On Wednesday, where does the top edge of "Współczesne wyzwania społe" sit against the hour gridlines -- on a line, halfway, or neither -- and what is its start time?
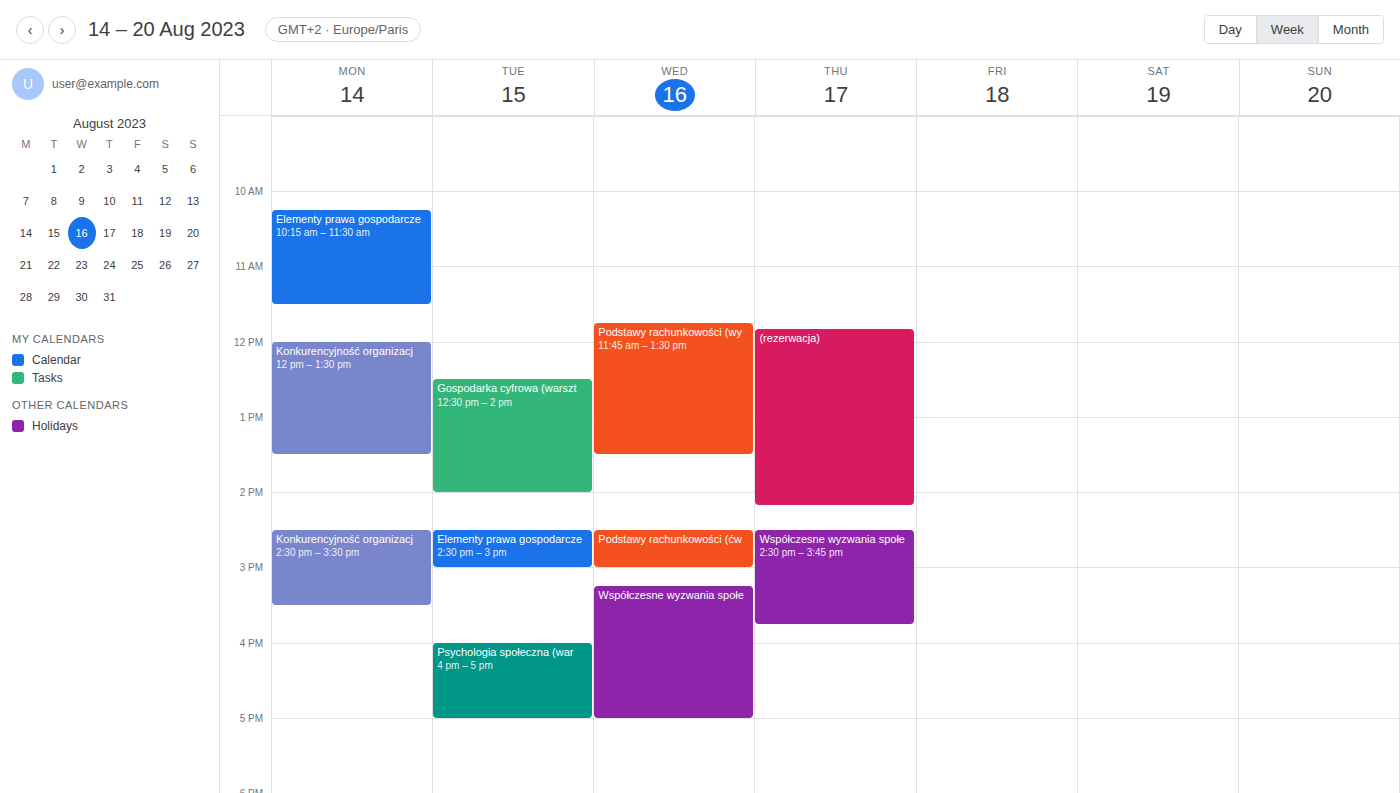
3:15 PM -- neither: a quarter of the way from the 3 PM line to the 4 PM line.